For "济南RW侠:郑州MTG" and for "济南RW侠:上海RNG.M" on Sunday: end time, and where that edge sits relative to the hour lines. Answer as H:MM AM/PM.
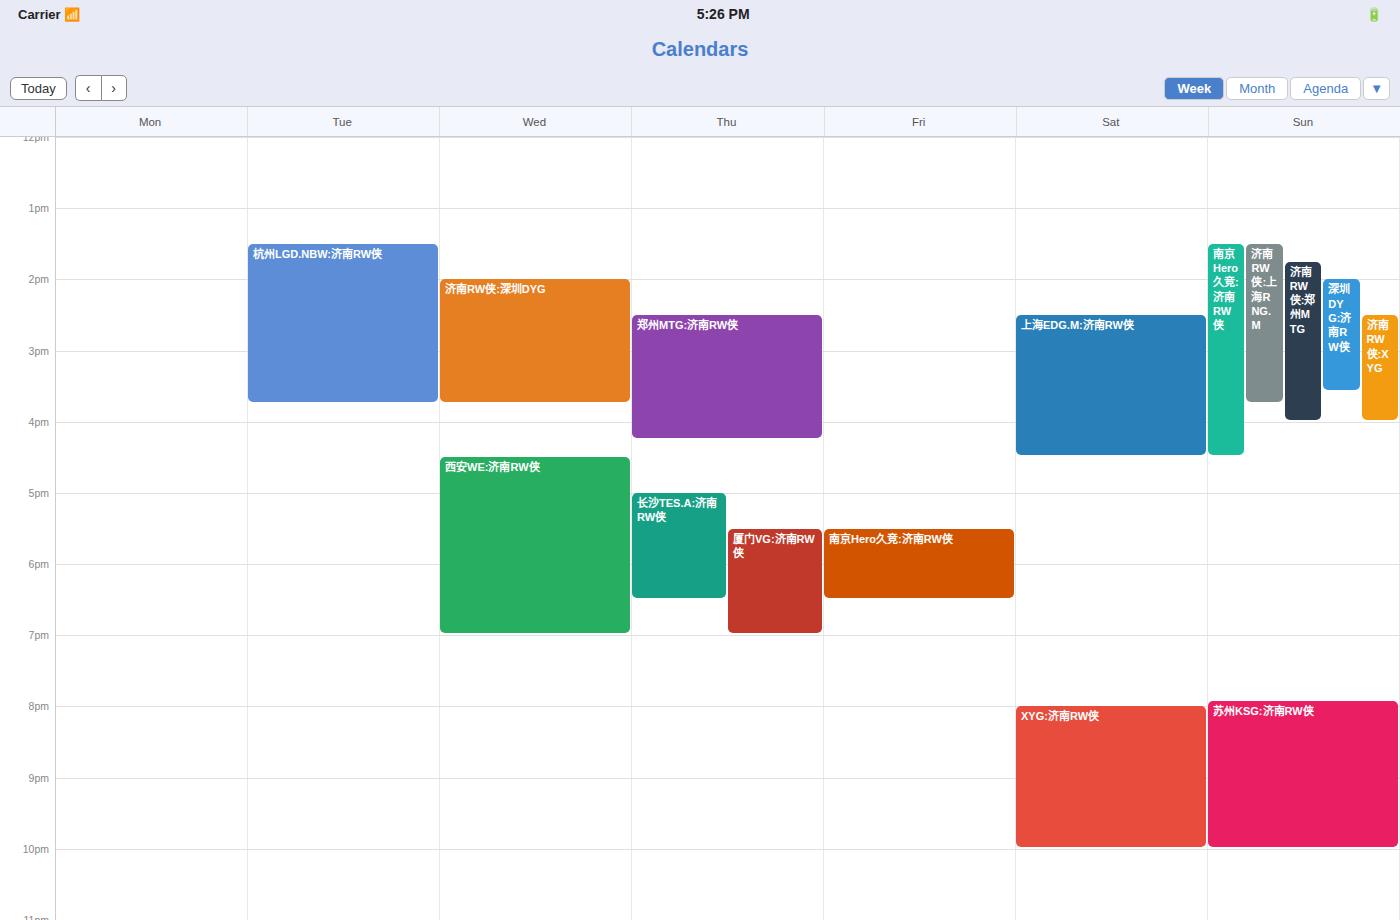
"济南RW侠:郑州MTG": 4:00 PM, exactly on the 4 PM line. "济南RW侠:上海RNG.M": 3:45 PM, neither: three quarters of the way from the 3 PM line to the 4 PM line.